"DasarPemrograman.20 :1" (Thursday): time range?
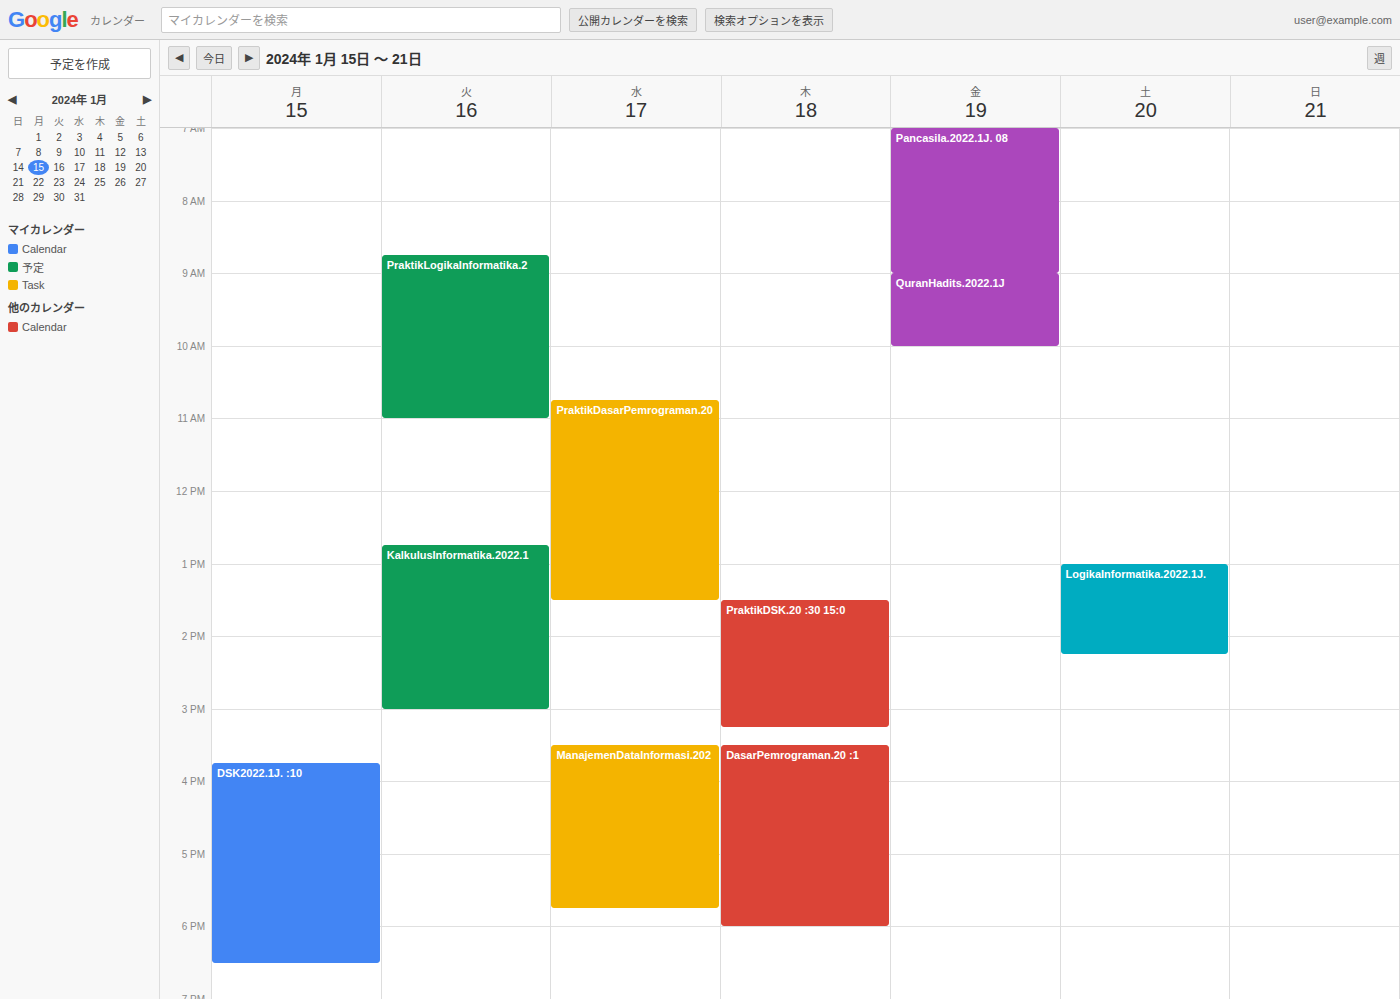
3:30 PM to 6:00 PM